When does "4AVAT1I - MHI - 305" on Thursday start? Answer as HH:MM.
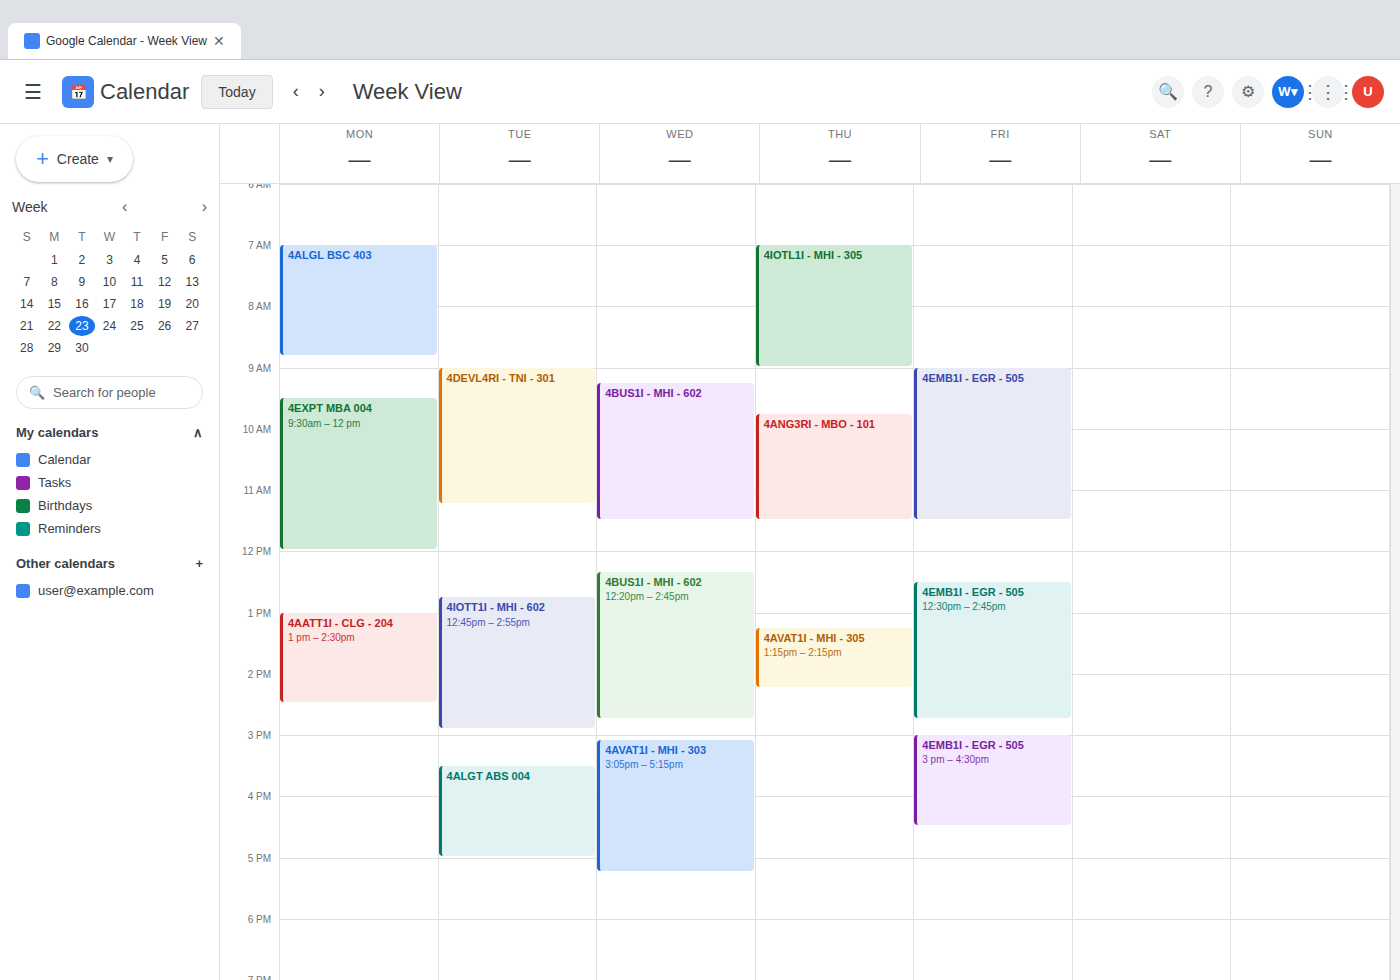
13:15